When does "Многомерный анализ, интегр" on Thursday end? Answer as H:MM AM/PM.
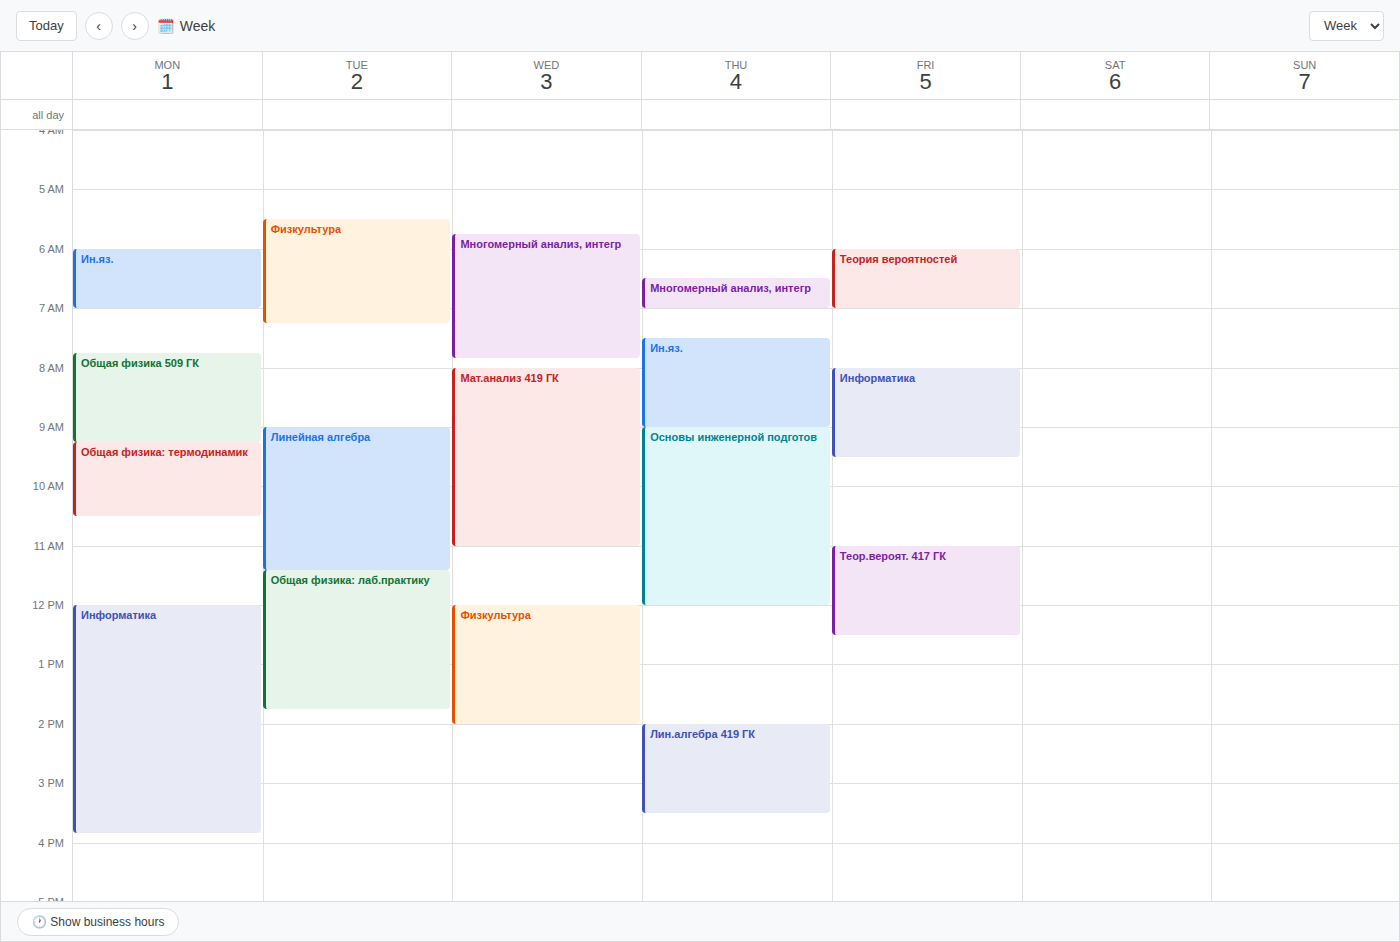
7:00 AM